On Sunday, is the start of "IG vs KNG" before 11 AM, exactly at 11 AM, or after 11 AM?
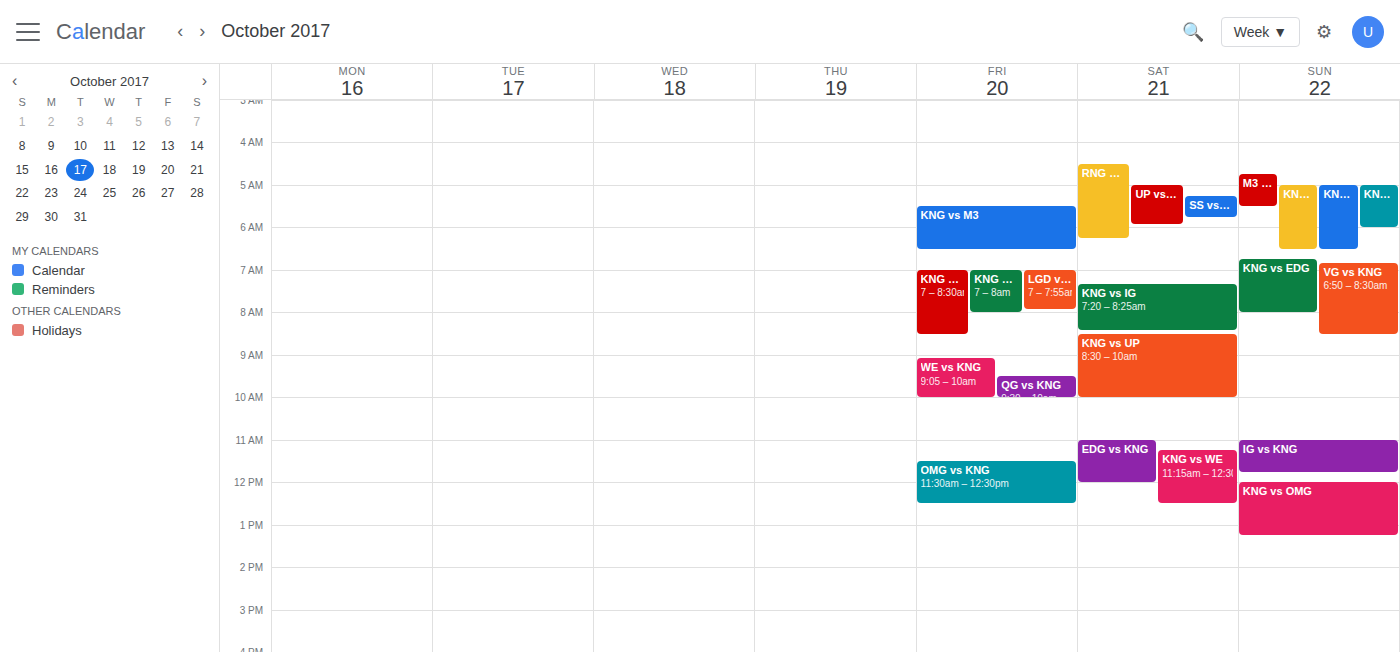
11:00 AM -- exactly at 11 AM, on the 11 AM line.